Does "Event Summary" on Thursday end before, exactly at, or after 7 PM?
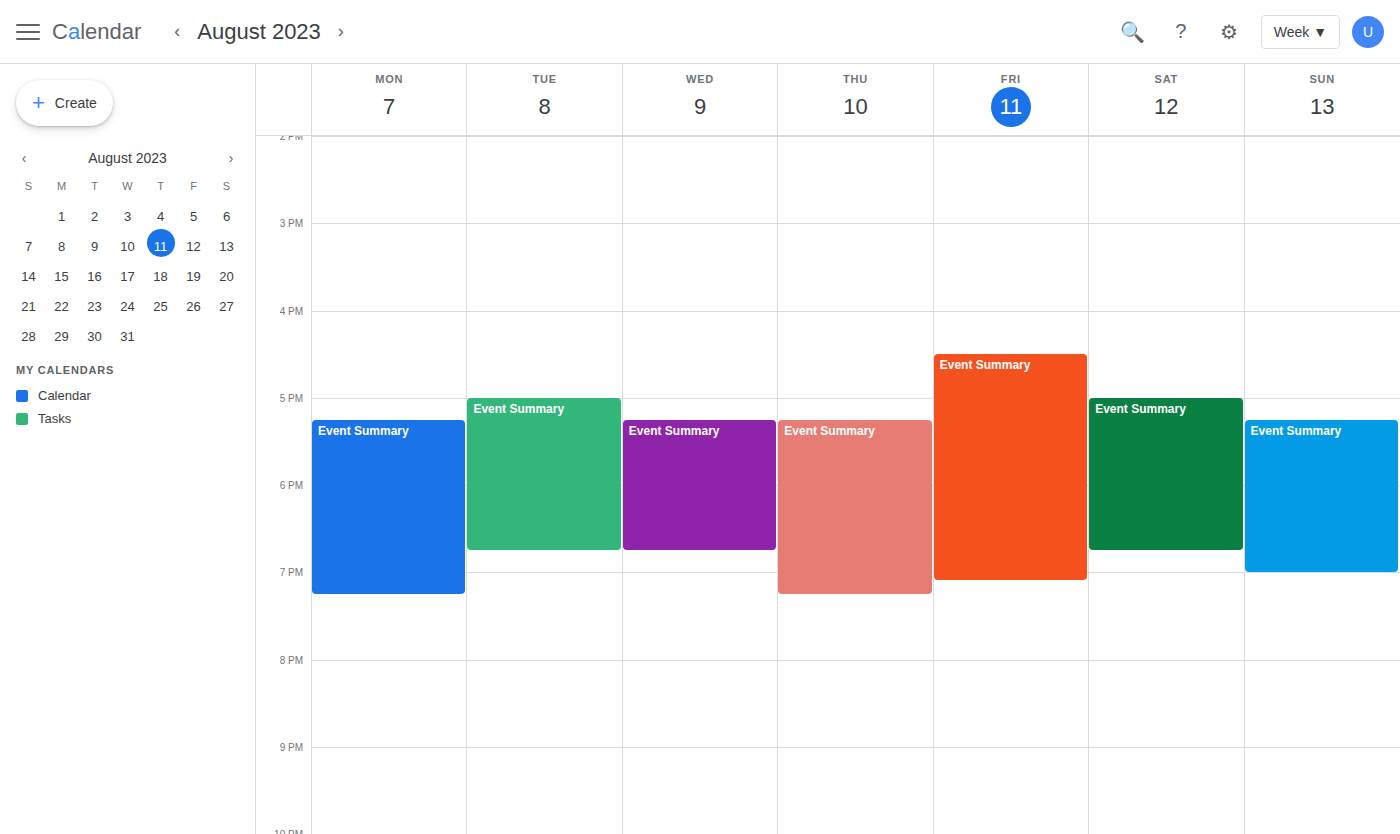
7:15 PM -- after 7 PM, 15 minutes below the 7 PM line.